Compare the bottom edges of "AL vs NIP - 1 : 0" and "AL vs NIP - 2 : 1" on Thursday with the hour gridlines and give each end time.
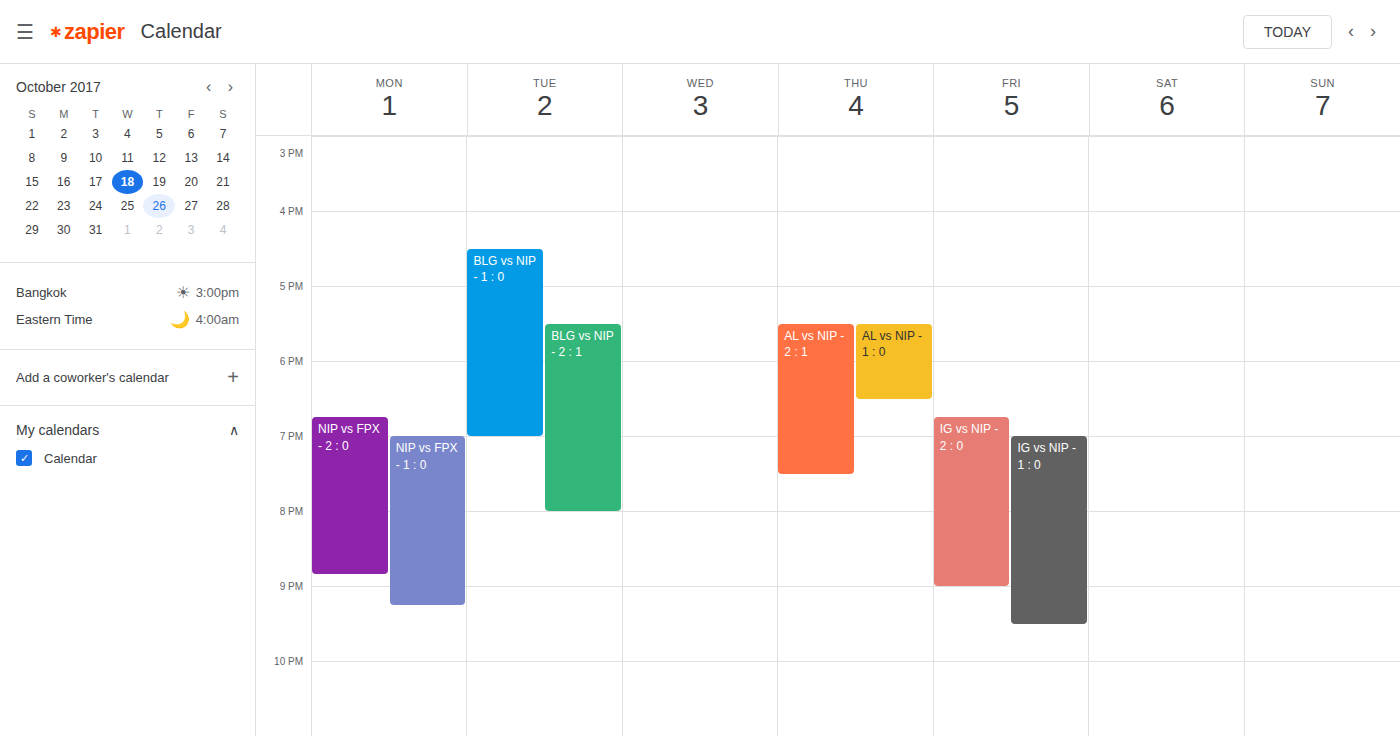
"AL vs NIP - 1 : 0": 6:30 PM, halfway between the 6 PM and 7 PM lines. "AL vs NIP - 2 : 1": 7:30 PM, halfway between the 7 PM and 8 PM lines.